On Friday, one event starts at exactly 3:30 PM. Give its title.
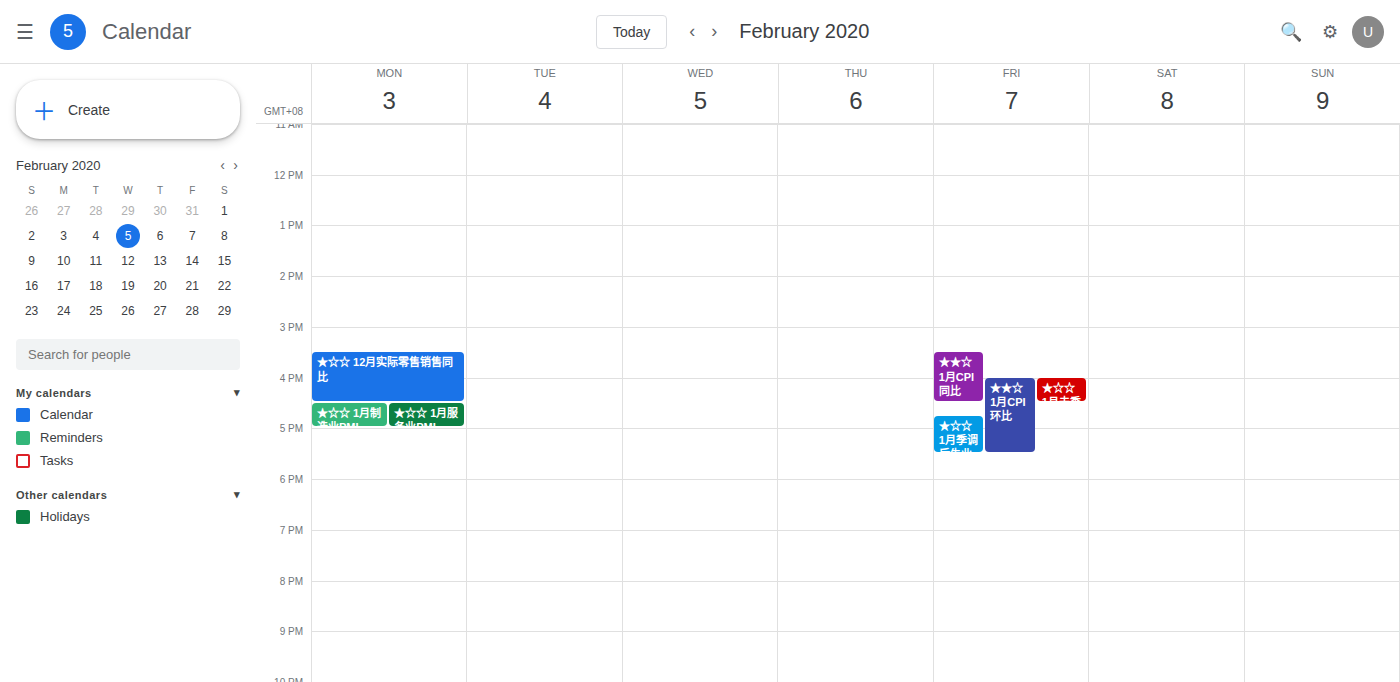
"★★☆ 1月CPI同比"